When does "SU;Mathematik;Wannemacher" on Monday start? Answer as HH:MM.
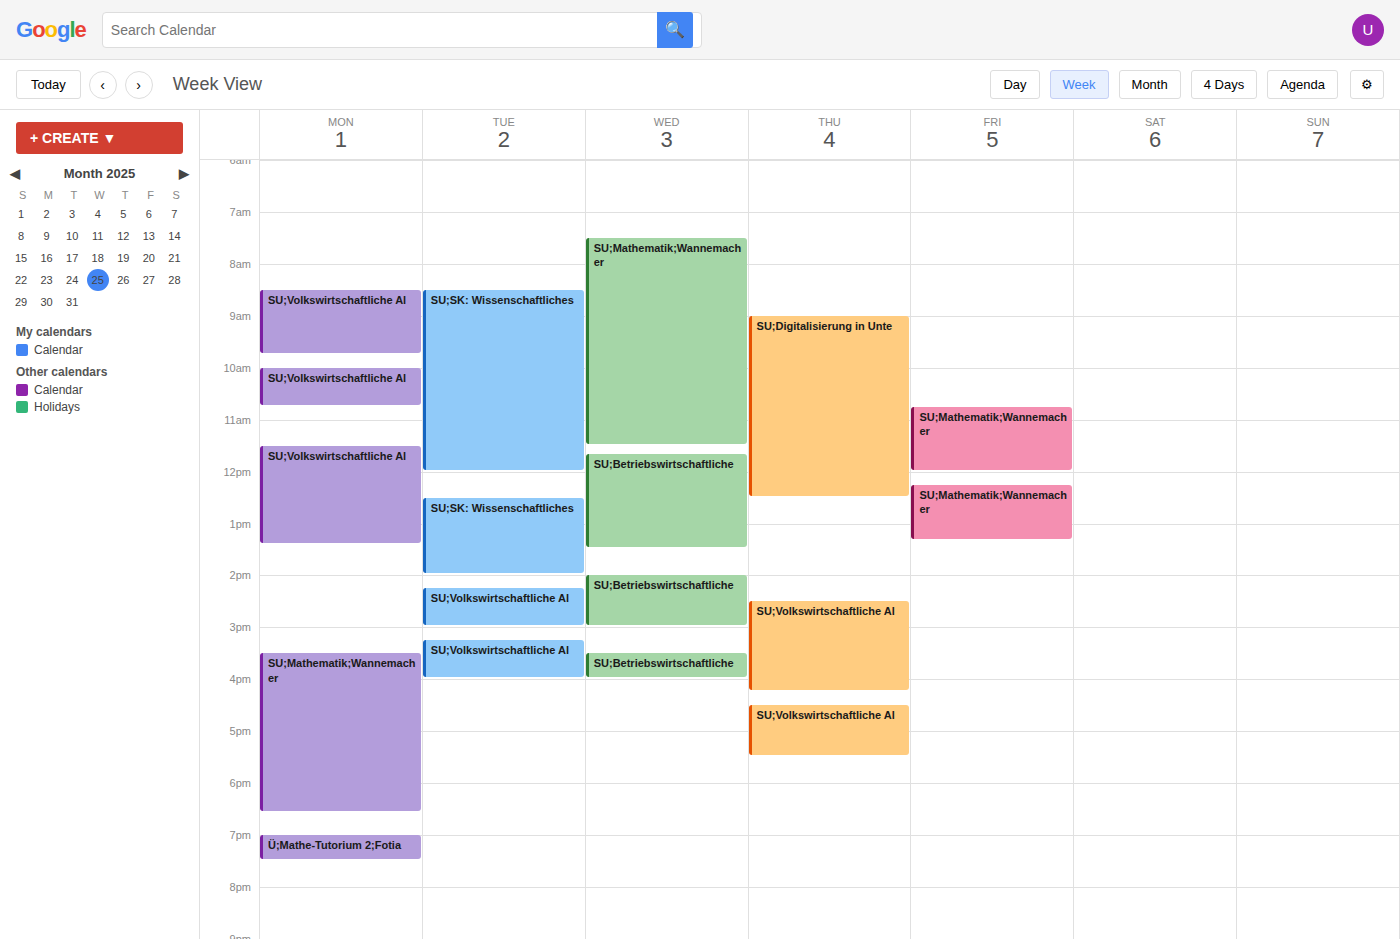
15:30